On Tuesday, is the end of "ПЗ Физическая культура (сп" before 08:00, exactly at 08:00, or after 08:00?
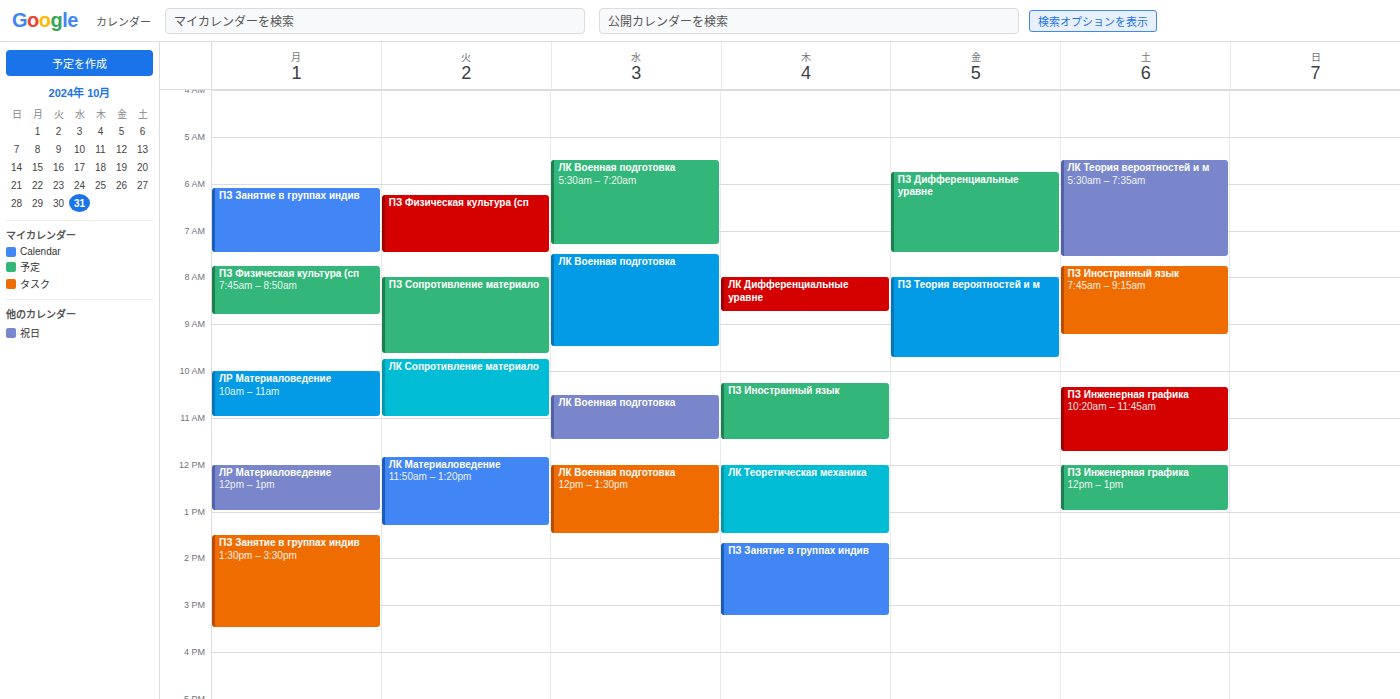
07:30 -- before 08:00, 30 minutes above the 08:00 line.